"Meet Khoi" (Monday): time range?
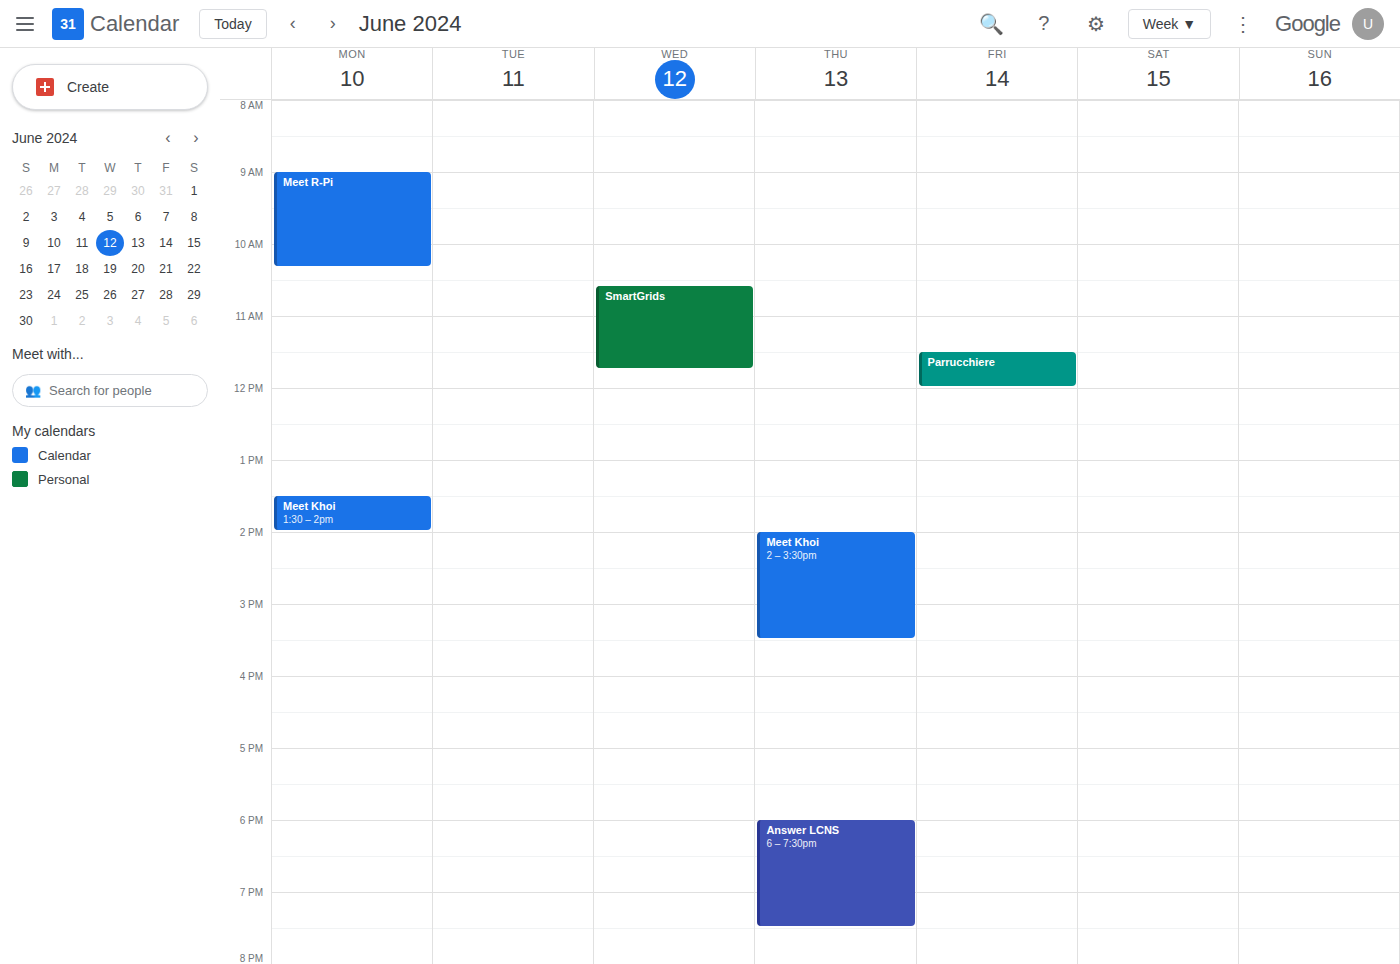
1:30 PM to 2:00 PM